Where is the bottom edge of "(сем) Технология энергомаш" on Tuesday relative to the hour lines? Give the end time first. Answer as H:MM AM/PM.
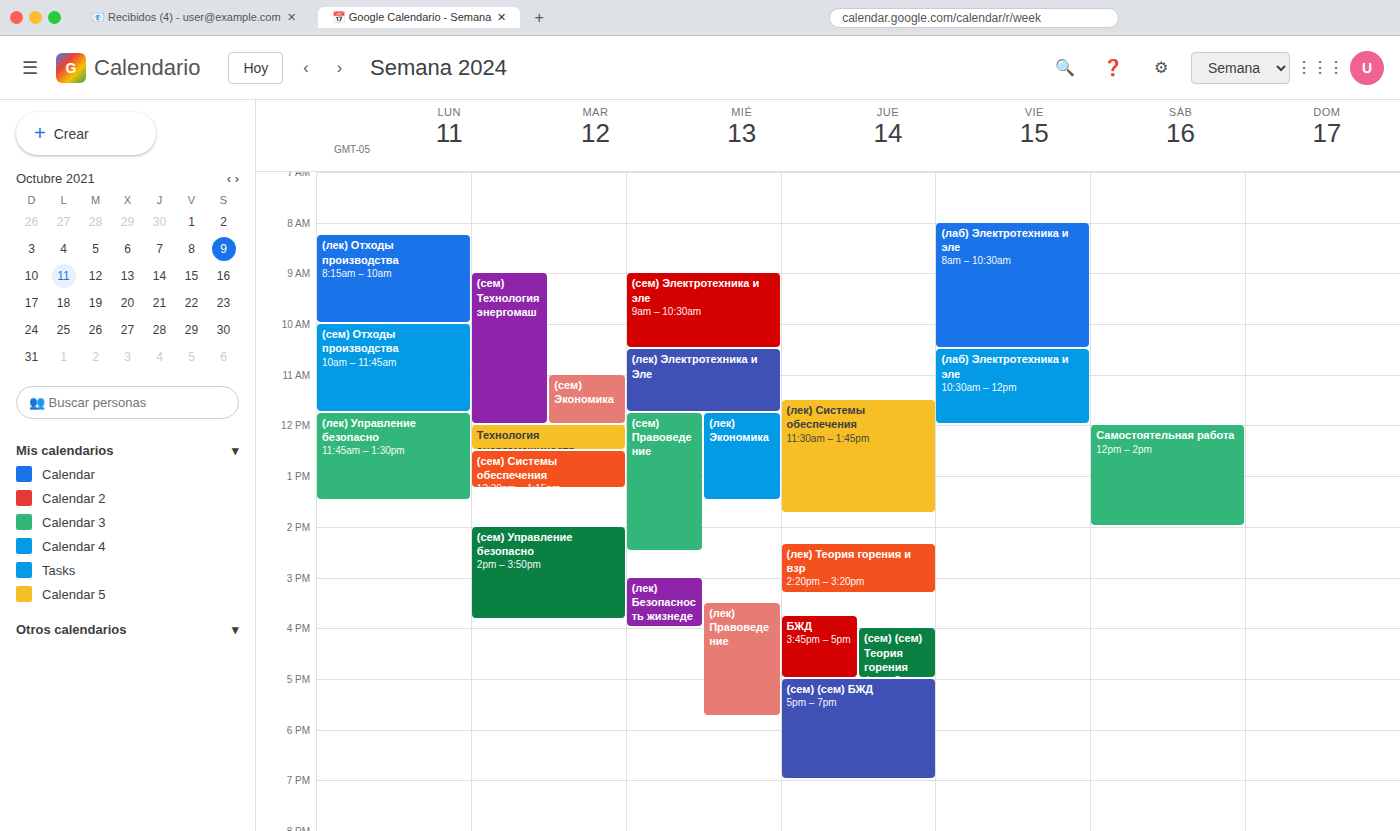
12:00 PM -- exactly on the 12 PM line.